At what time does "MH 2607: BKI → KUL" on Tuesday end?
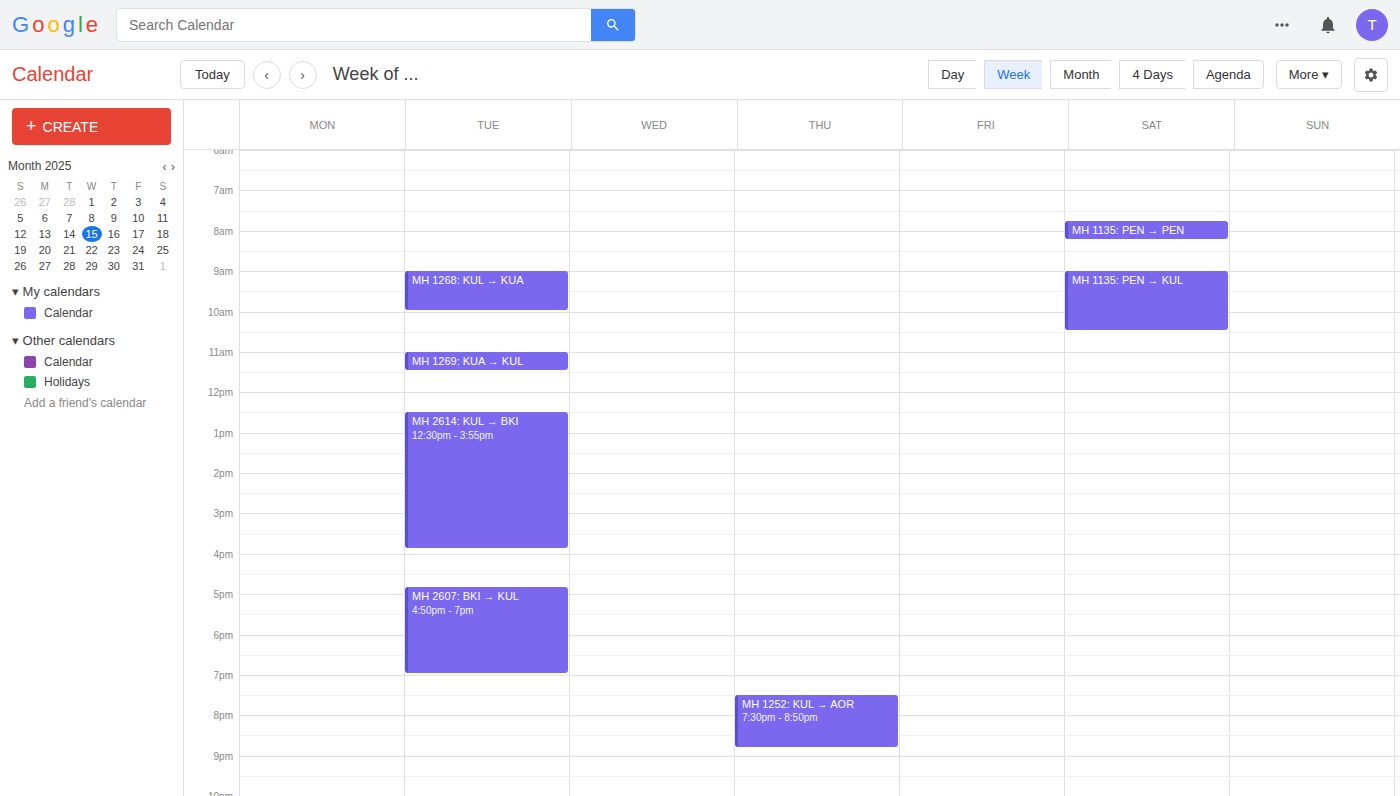
7:00 PM